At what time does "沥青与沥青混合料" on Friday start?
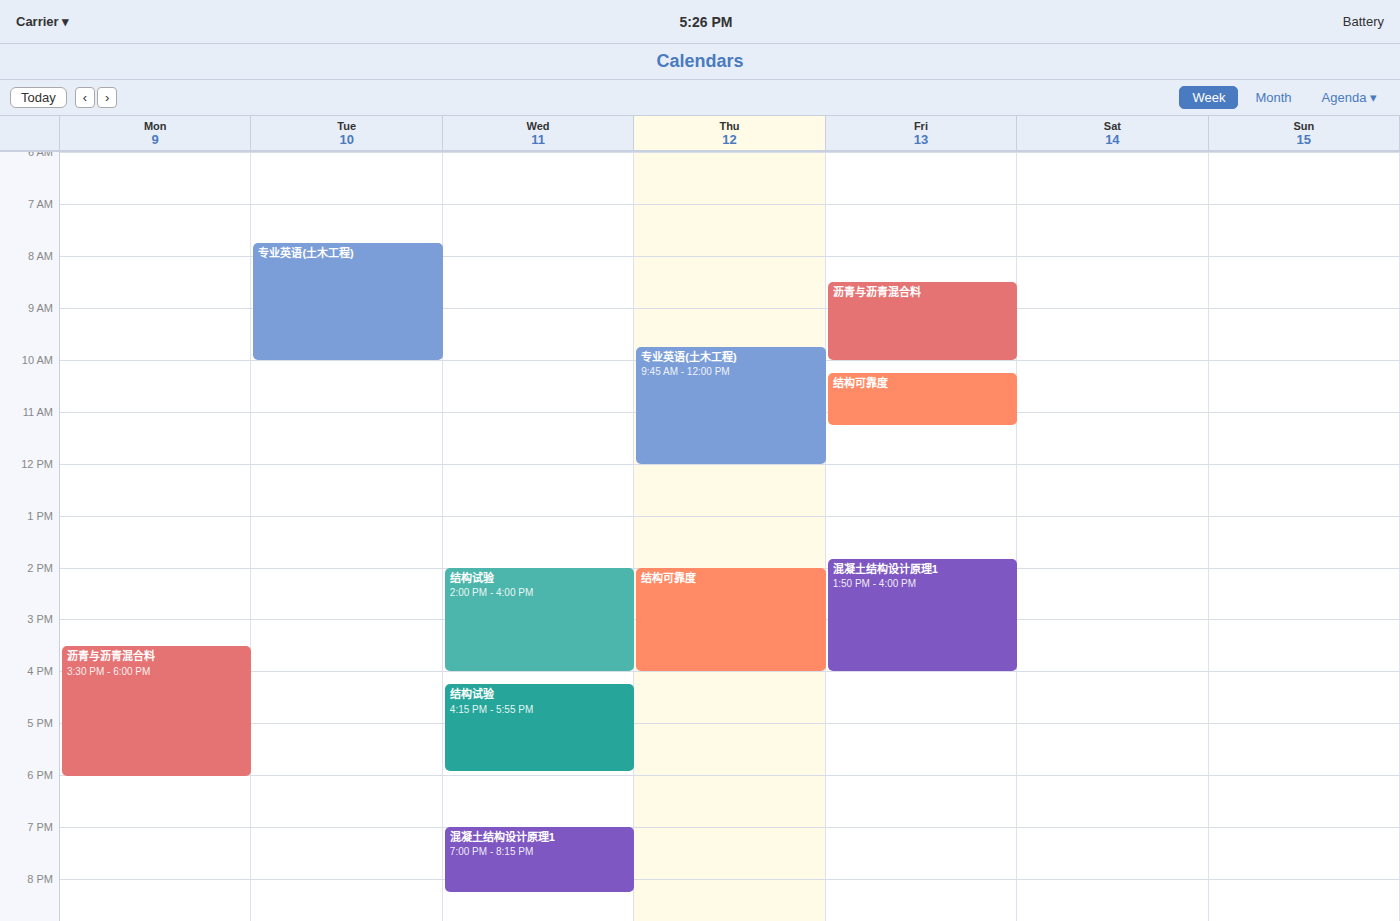
8:30 AM